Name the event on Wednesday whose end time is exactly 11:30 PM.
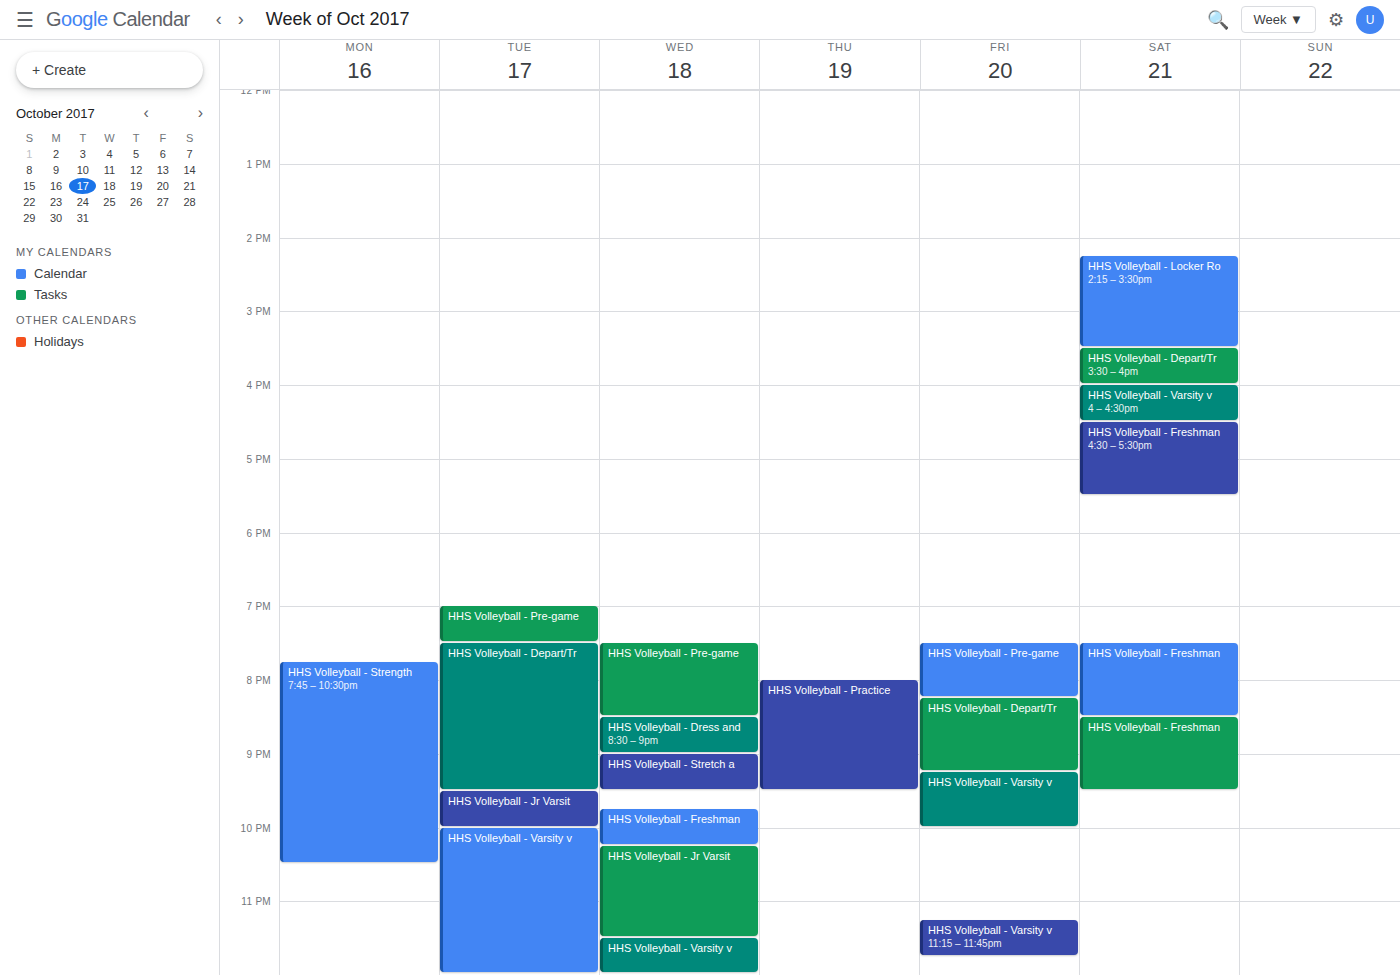
"HHS Volleyball - Jr Varsit"